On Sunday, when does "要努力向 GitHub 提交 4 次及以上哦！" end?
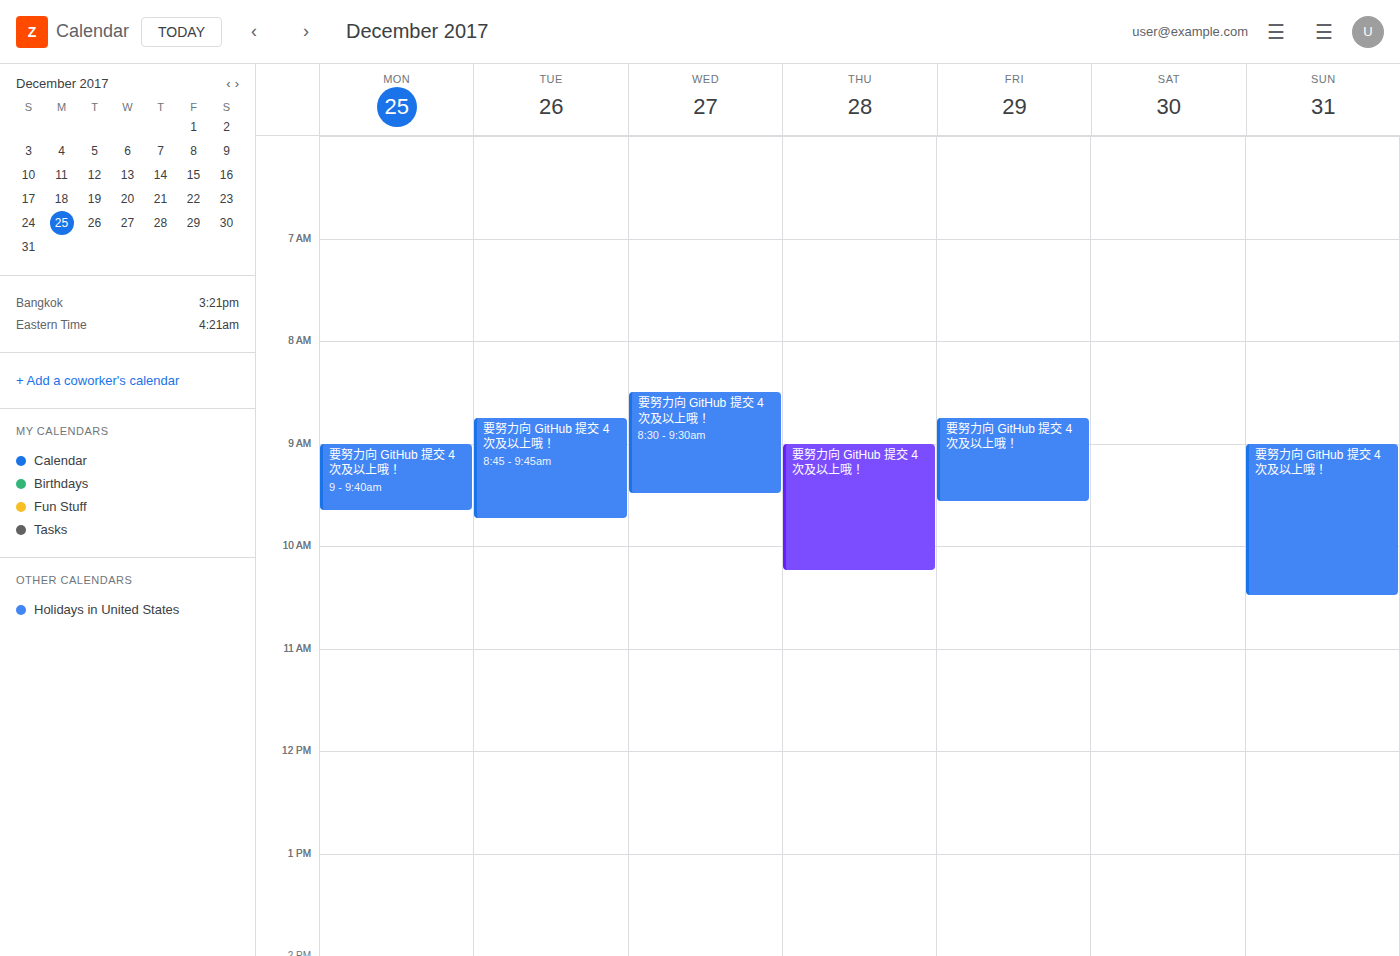
10:30 AM